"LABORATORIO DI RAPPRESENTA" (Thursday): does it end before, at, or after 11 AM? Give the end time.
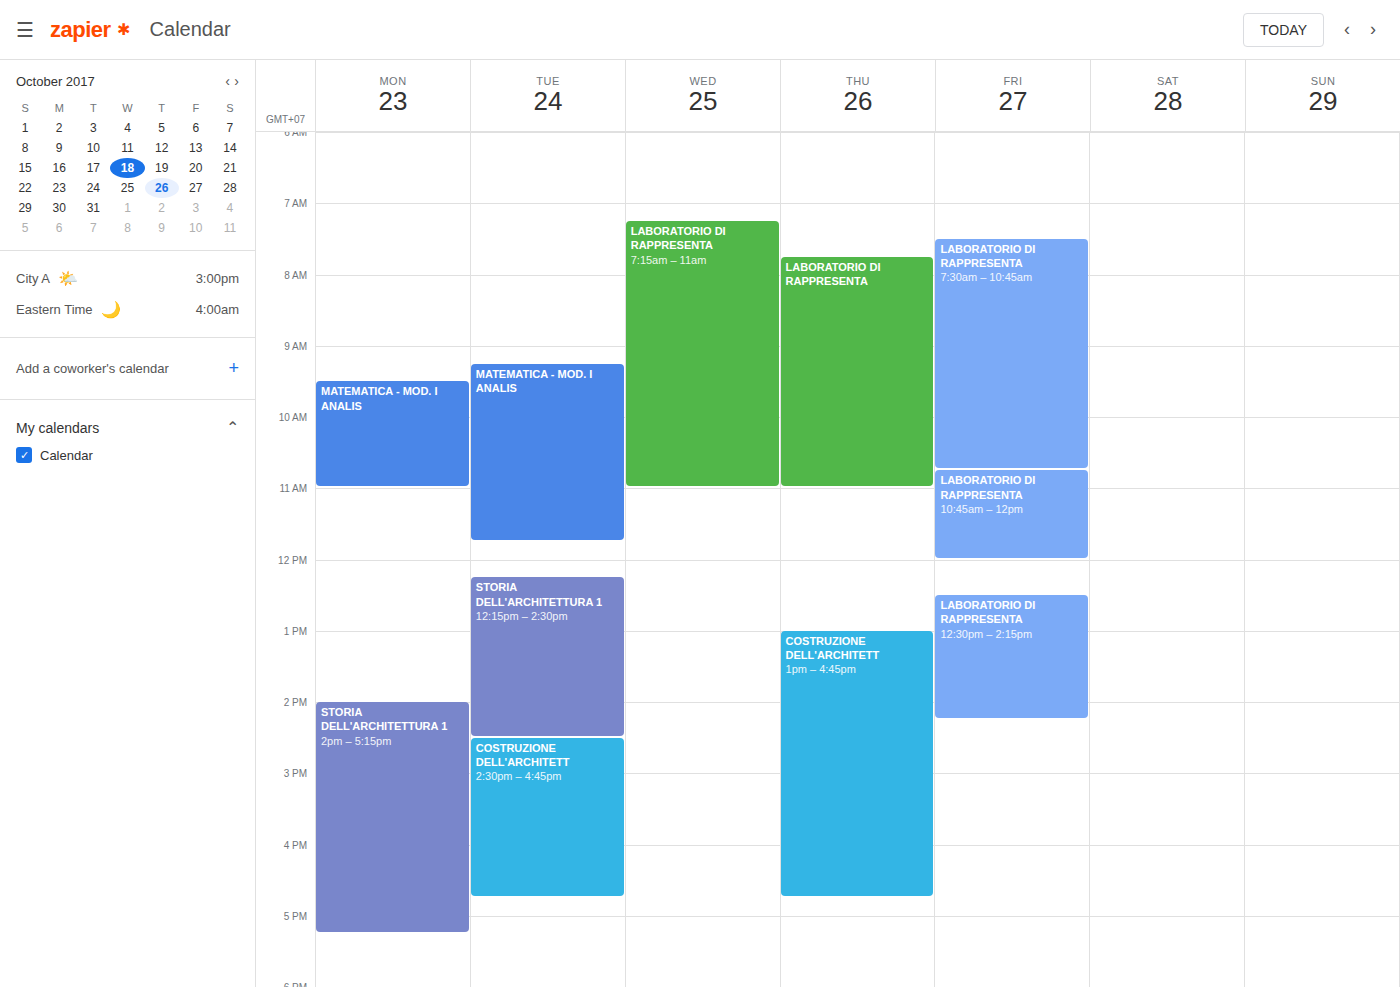
11:00 AM -- exactly at 11 AM, on the 11 AM line.